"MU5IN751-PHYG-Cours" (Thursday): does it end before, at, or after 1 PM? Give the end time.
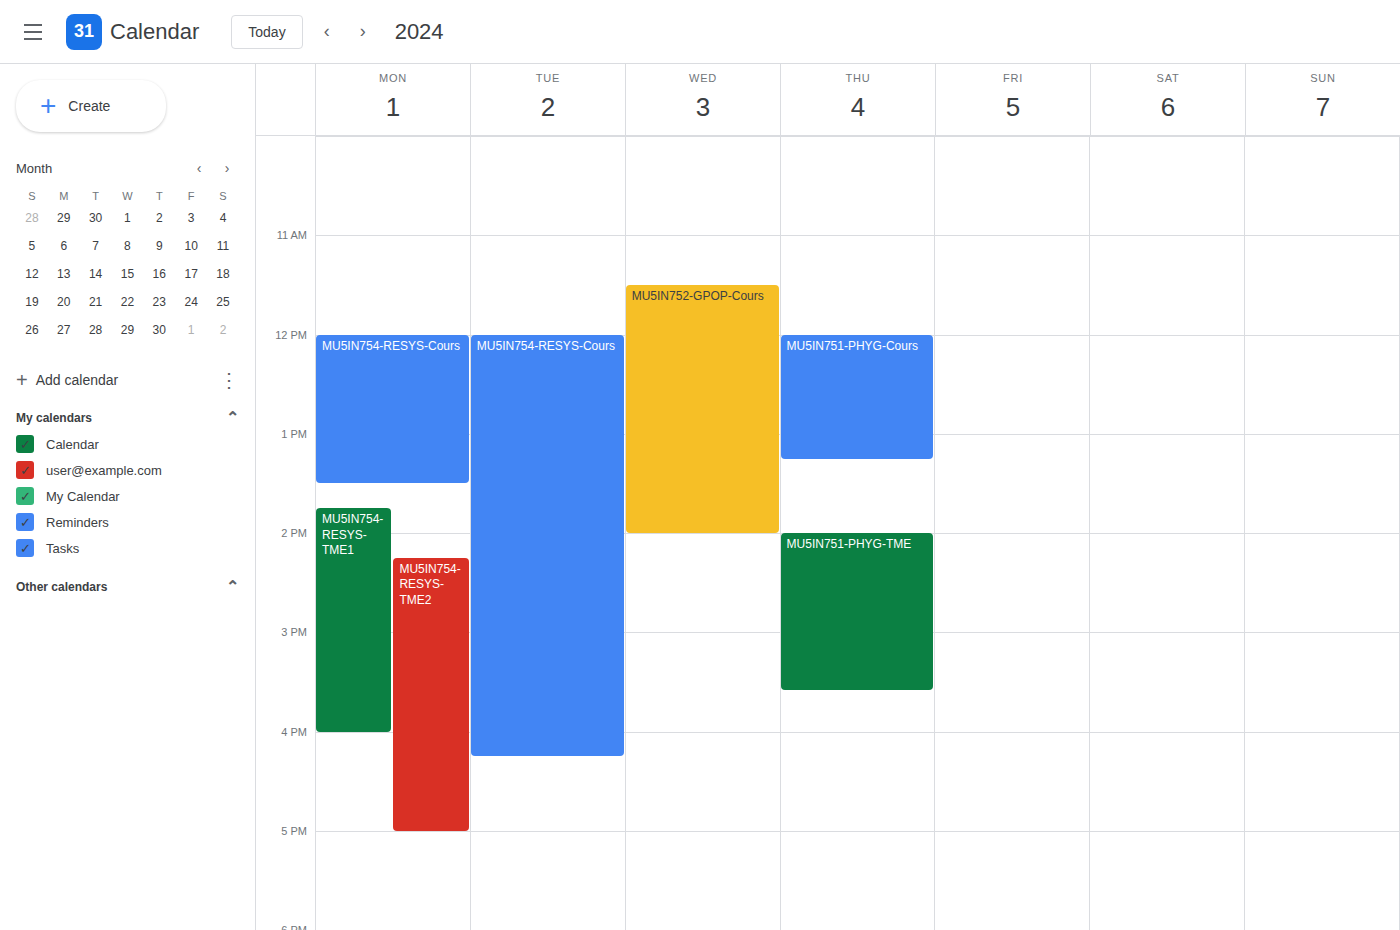
1:15 PM -- after 1 PM, 15 minutes below the 1 PM line.